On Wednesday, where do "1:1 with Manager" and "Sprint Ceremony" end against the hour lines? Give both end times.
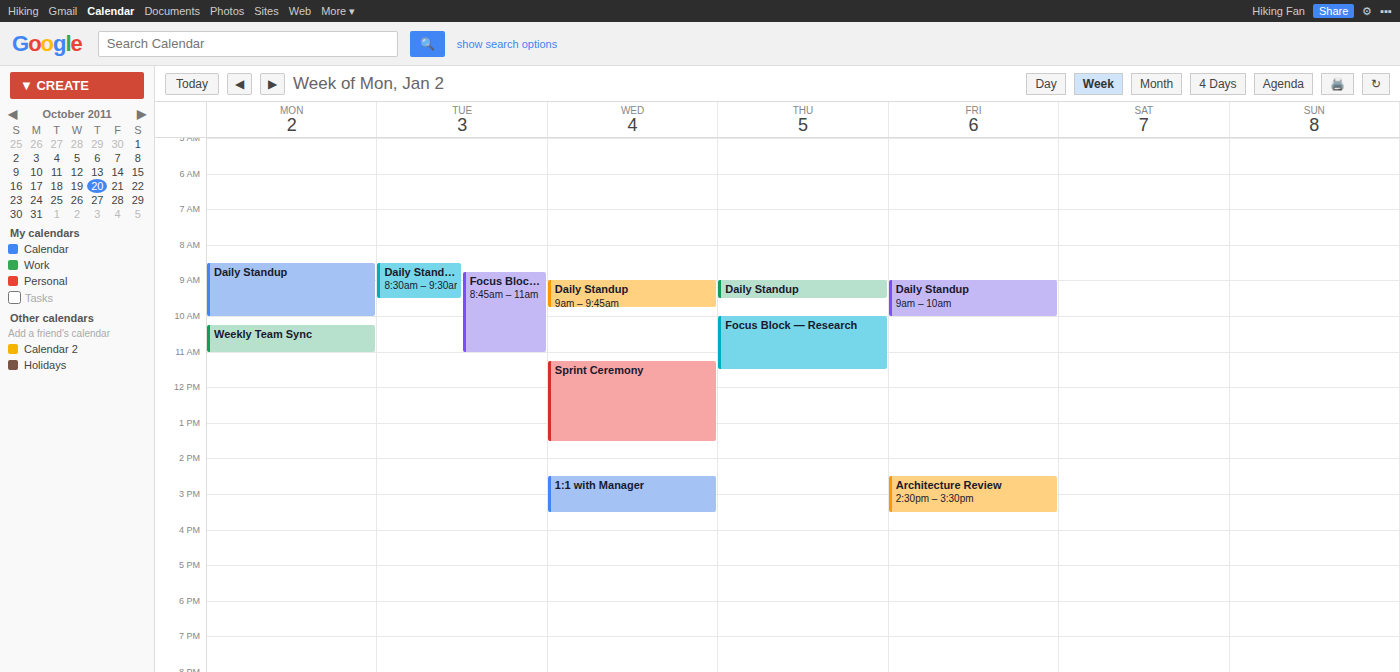
"1:1 with Manager": 3:30 PM, halfway between the 3 PM and 4 PM lines. "Sprint Ceremony": 1:30 PM, halfway between the 1 PM and 2 PM lines.